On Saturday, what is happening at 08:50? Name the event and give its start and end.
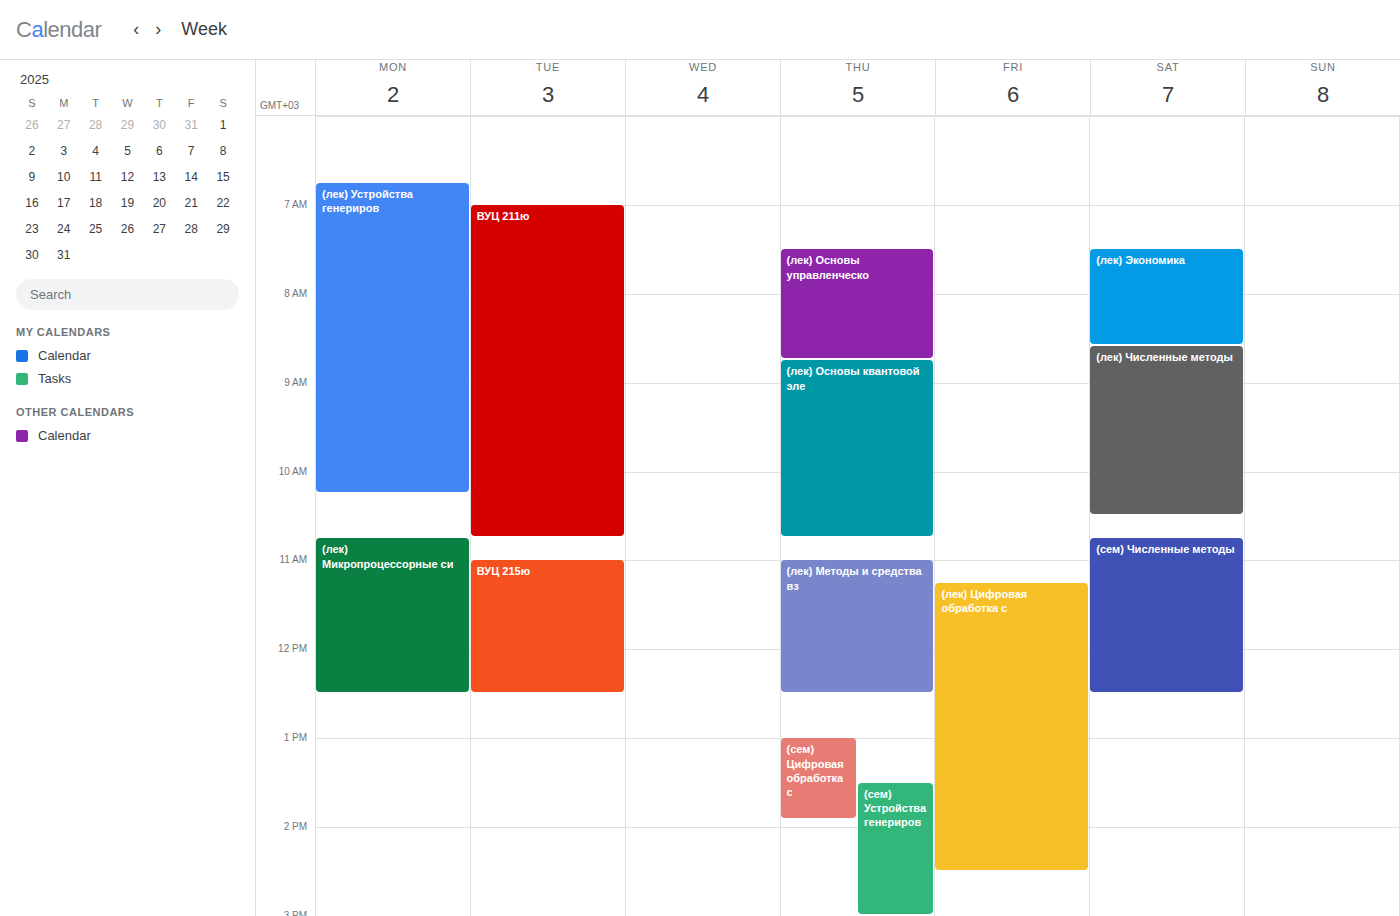
"(лек) Численные методы", 08:35 to 10:30